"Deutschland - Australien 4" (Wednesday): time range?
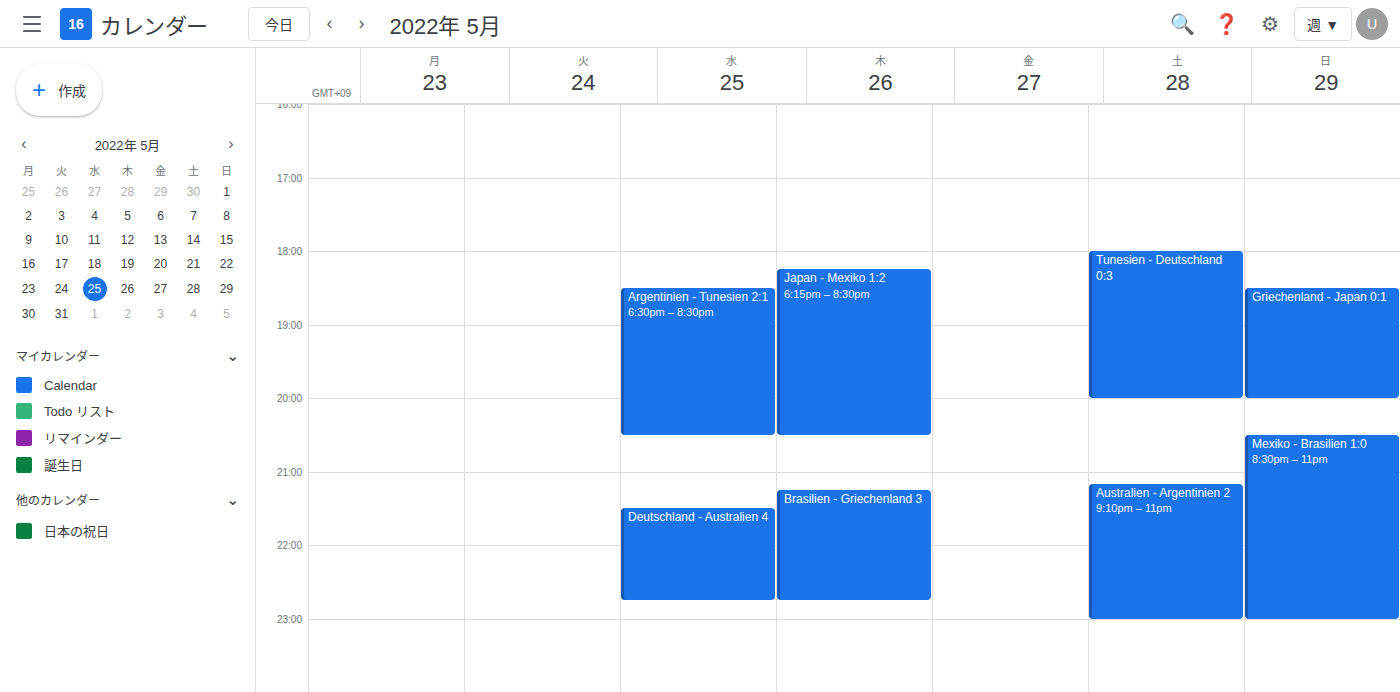
9:30 PM to 10:45 PM